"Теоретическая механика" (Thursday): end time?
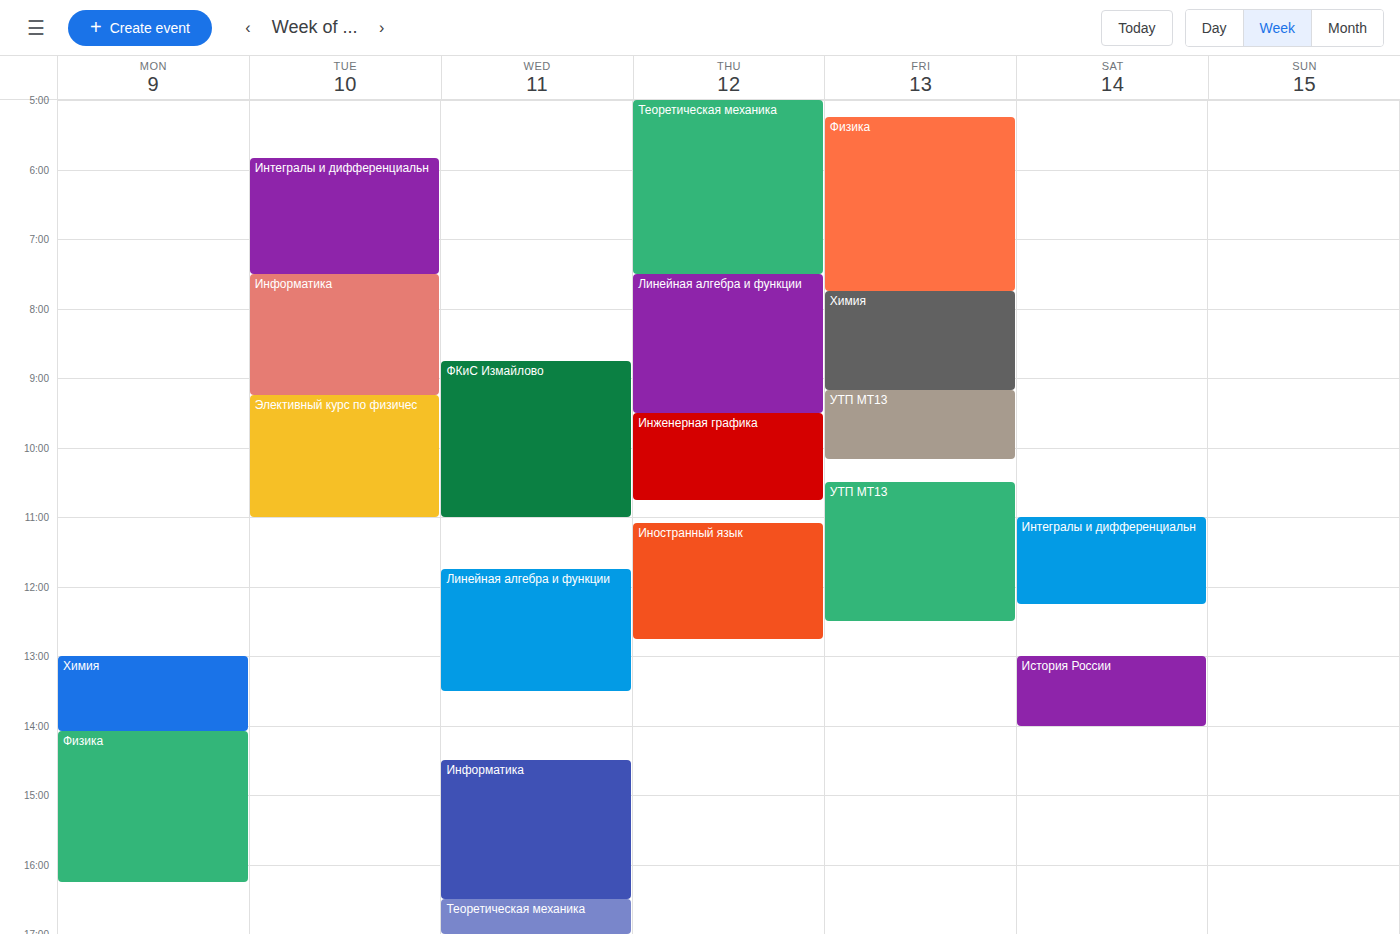
7:30 AM